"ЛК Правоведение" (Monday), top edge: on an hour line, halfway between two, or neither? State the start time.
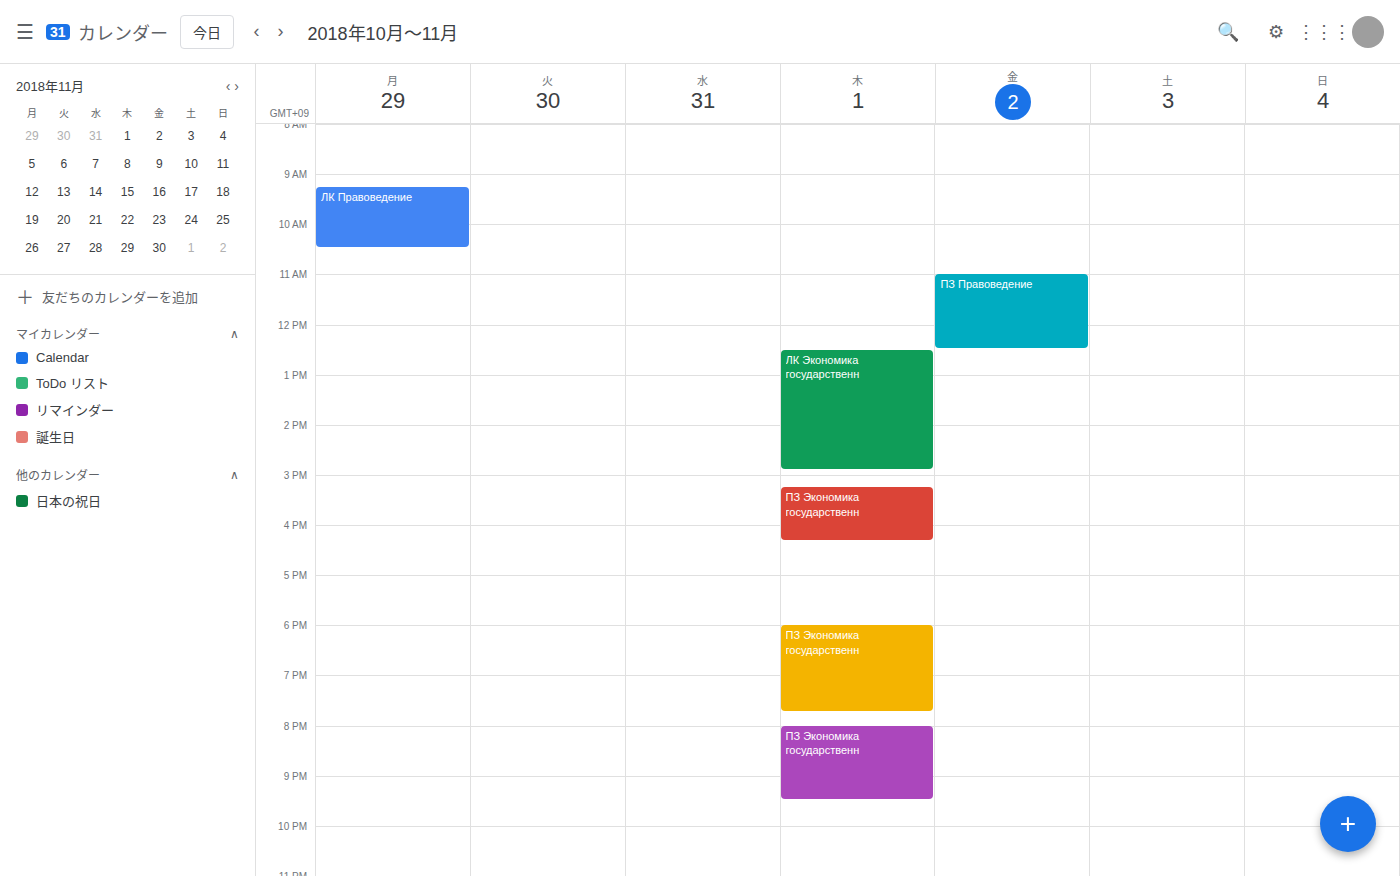
9:15 AM -- neither: a quarter of the way from the 9 AM line to the 10 AM line.